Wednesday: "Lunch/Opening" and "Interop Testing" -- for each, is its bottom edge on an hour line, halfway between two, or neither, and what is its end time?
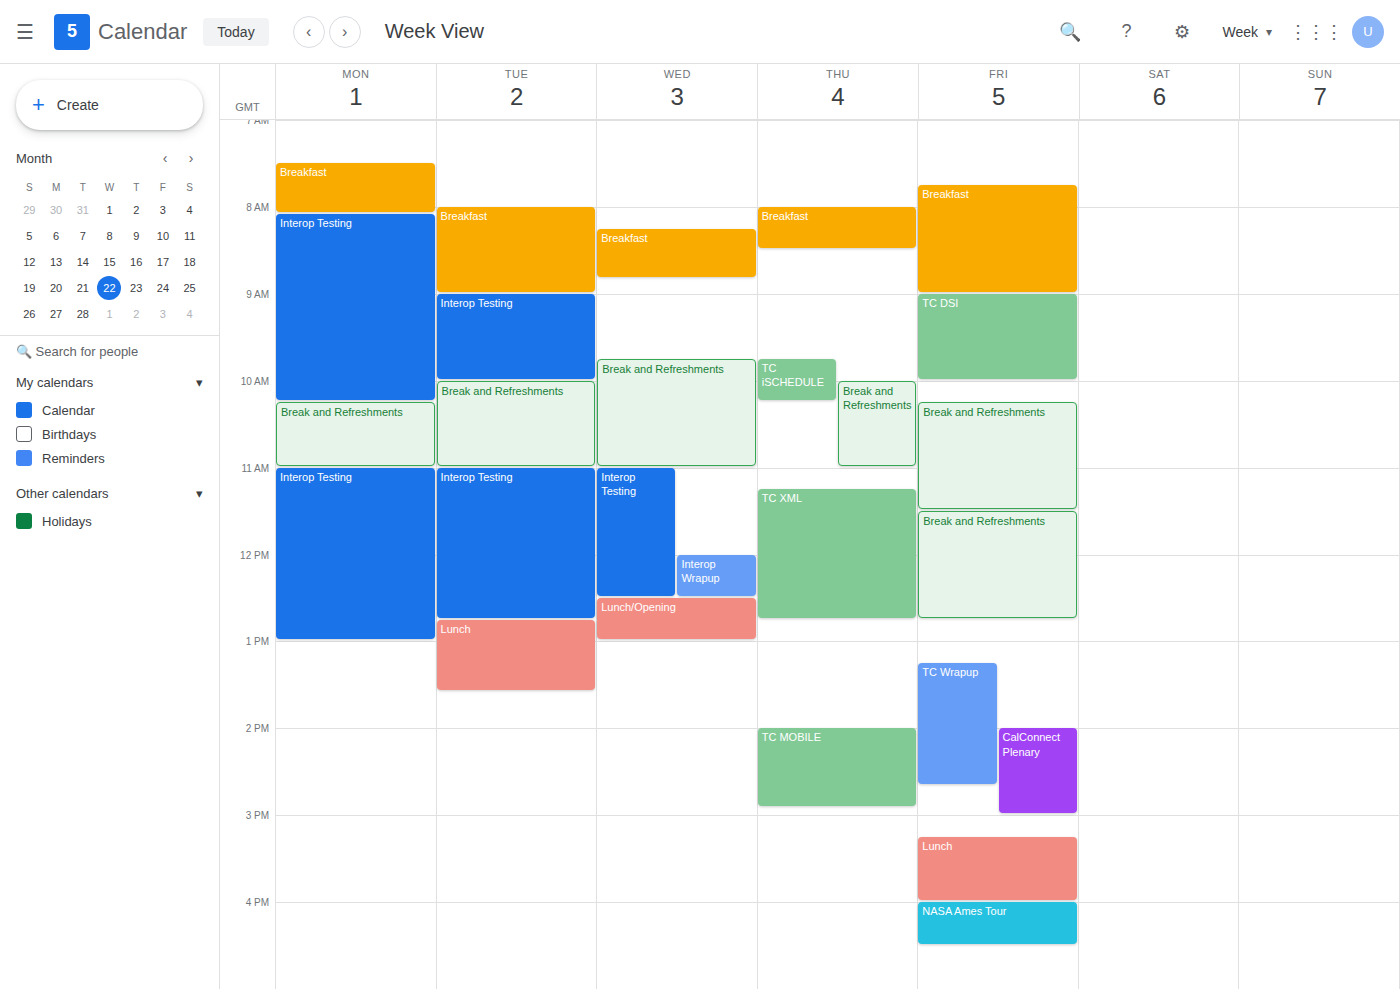
"Lunch/Opening": 1:00 PM, exactly on the 1 PM line. "Interop Testing": 12:30 PM, halfway between the 12 PM and 1 PM lines.